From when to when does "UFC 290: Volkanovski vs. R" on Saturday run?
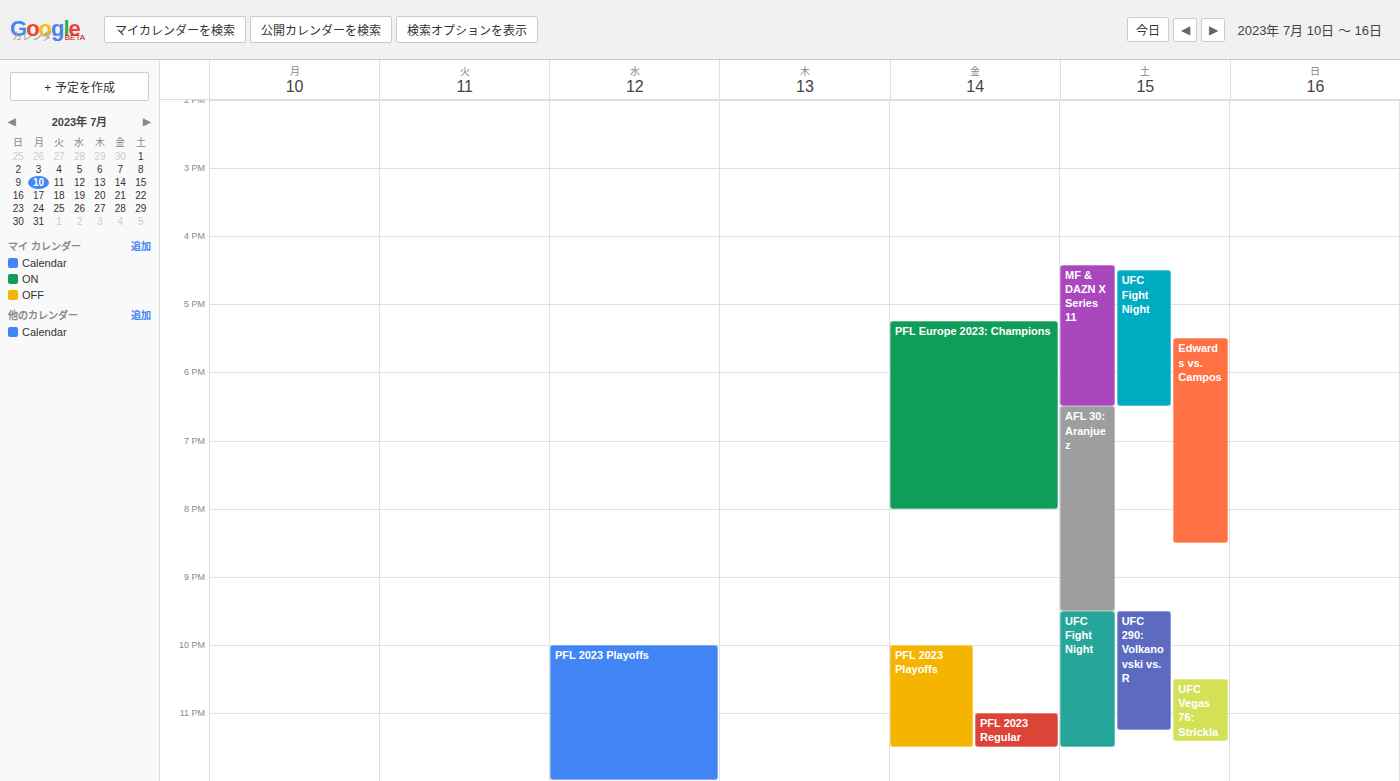
9:30 PM to 11:15 PM